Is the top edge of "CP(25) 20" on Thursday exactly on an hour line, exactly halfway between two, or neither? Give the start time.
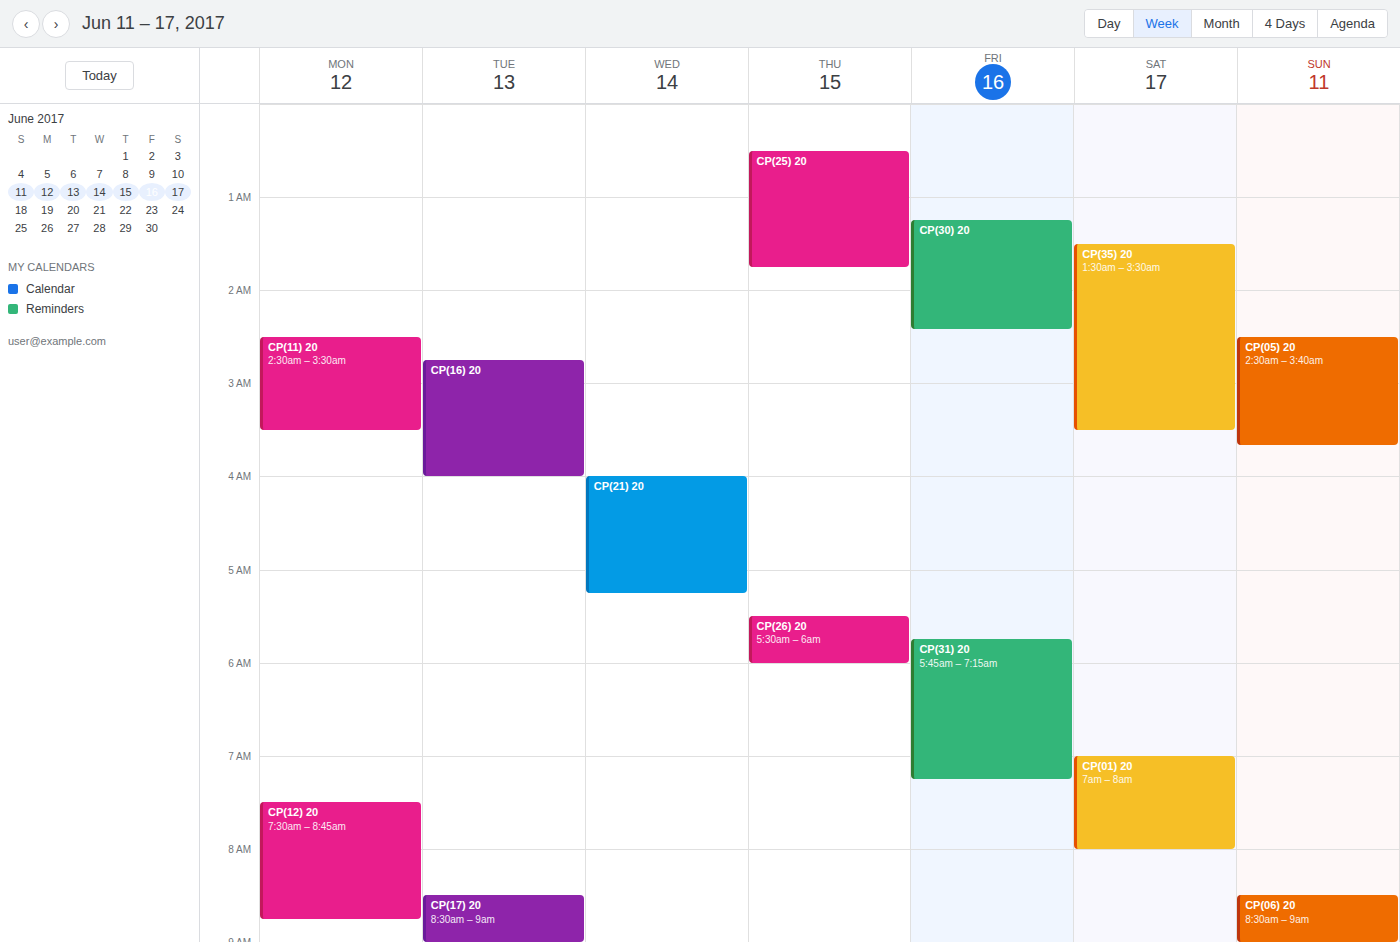
12:30 AM -- halfway between the 12 AM and 1 AM lines.